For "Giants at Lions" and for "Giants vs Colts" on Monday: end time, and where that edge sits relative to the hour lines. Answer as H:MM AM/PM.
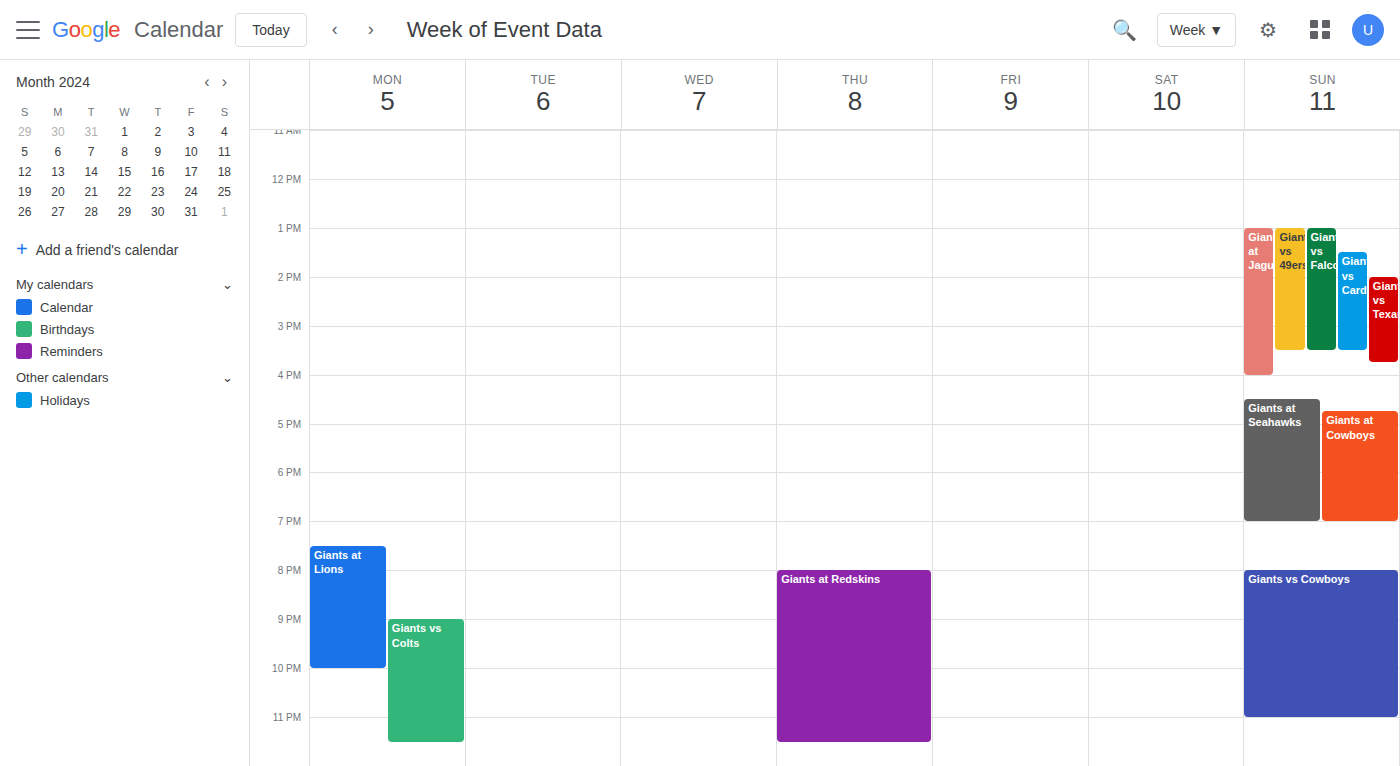
"Giants at Lions": 10:00 PM, exactly on the 10 PM line. "Giants vs Colts": 11:30 PM, halfway between the 11 PM and 12 AM lines.